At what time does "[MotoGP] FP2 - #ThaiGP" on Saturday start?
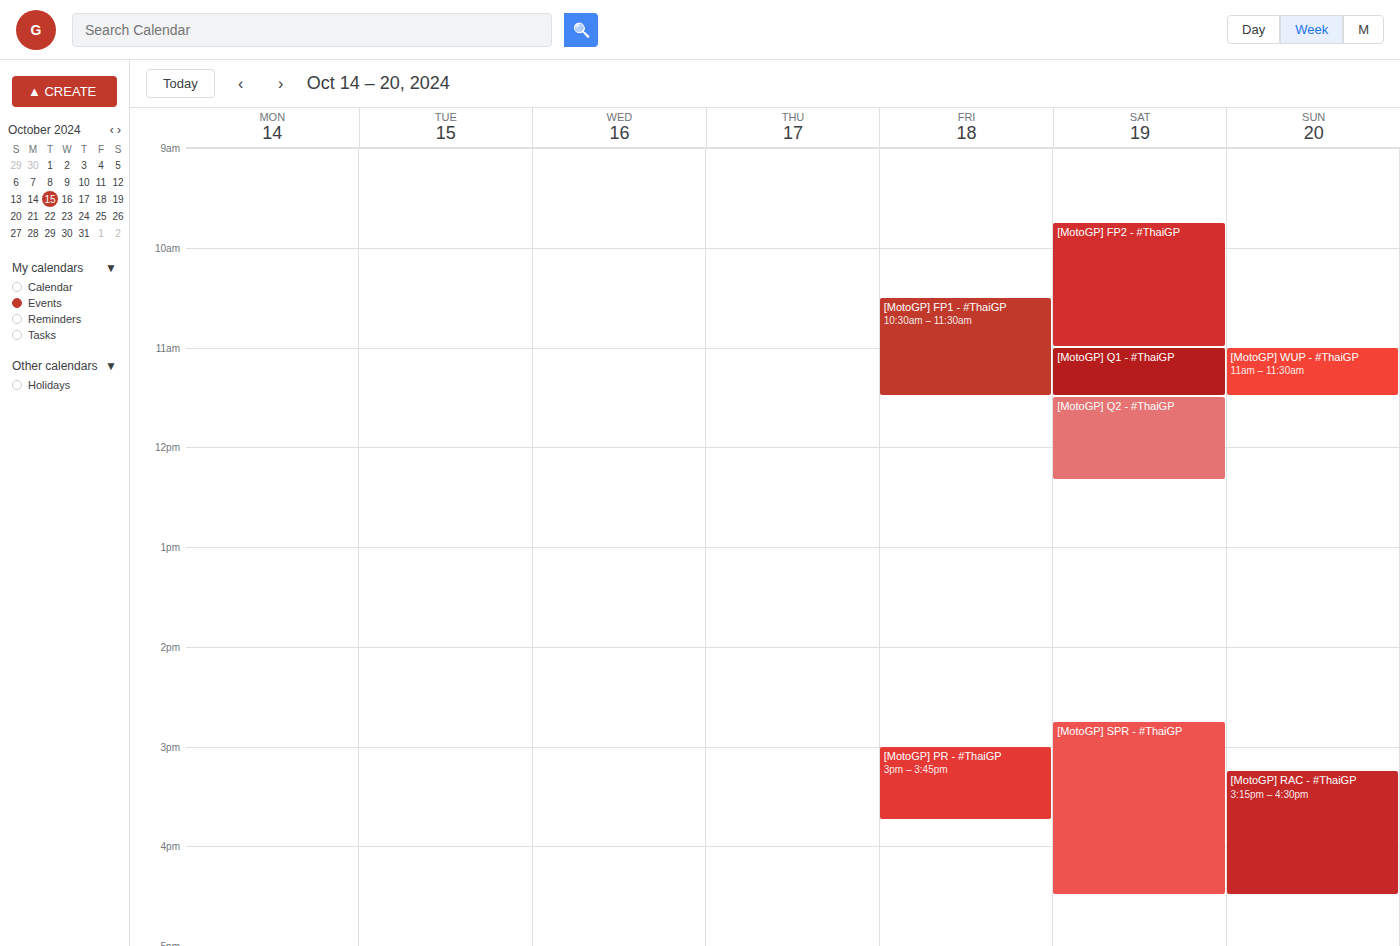
9:45 AM